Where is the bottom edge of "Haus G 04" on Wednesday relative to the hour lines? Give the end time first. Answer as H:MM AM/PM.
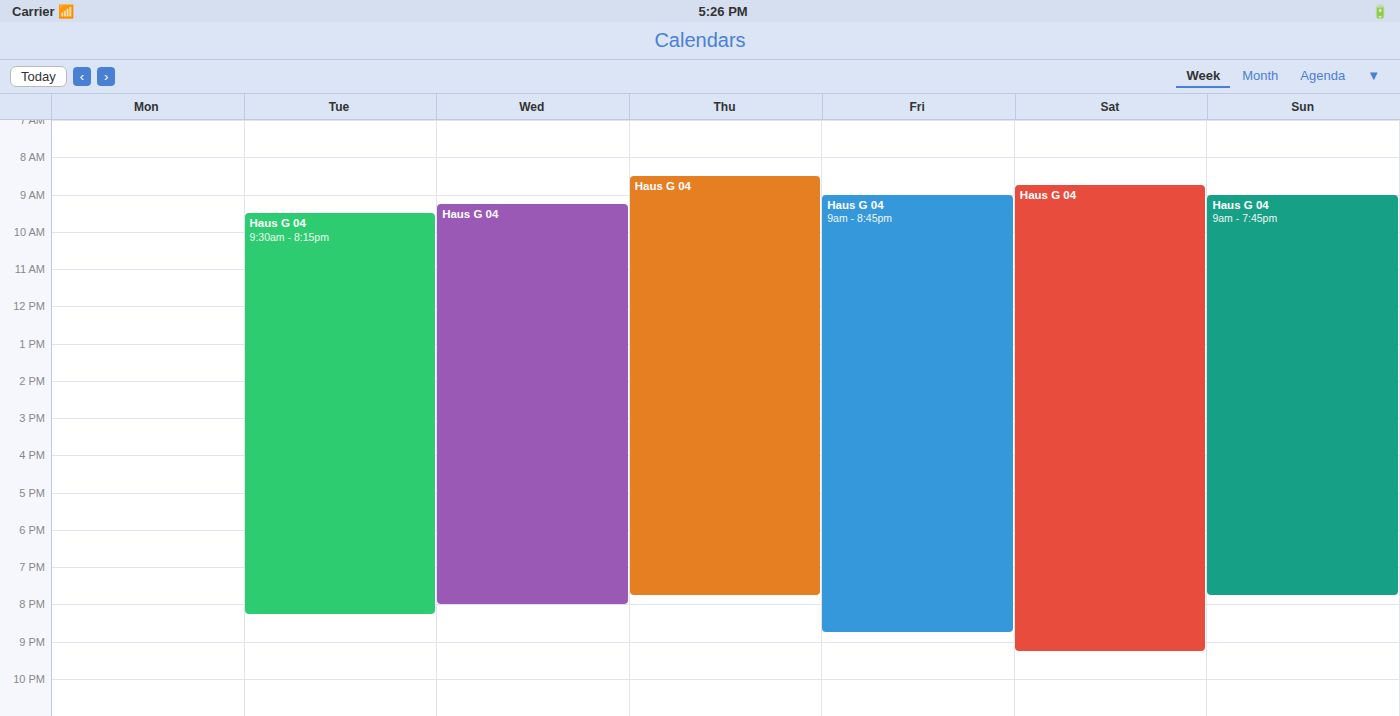
8:00 PM -- exactly on the 8 PM line.